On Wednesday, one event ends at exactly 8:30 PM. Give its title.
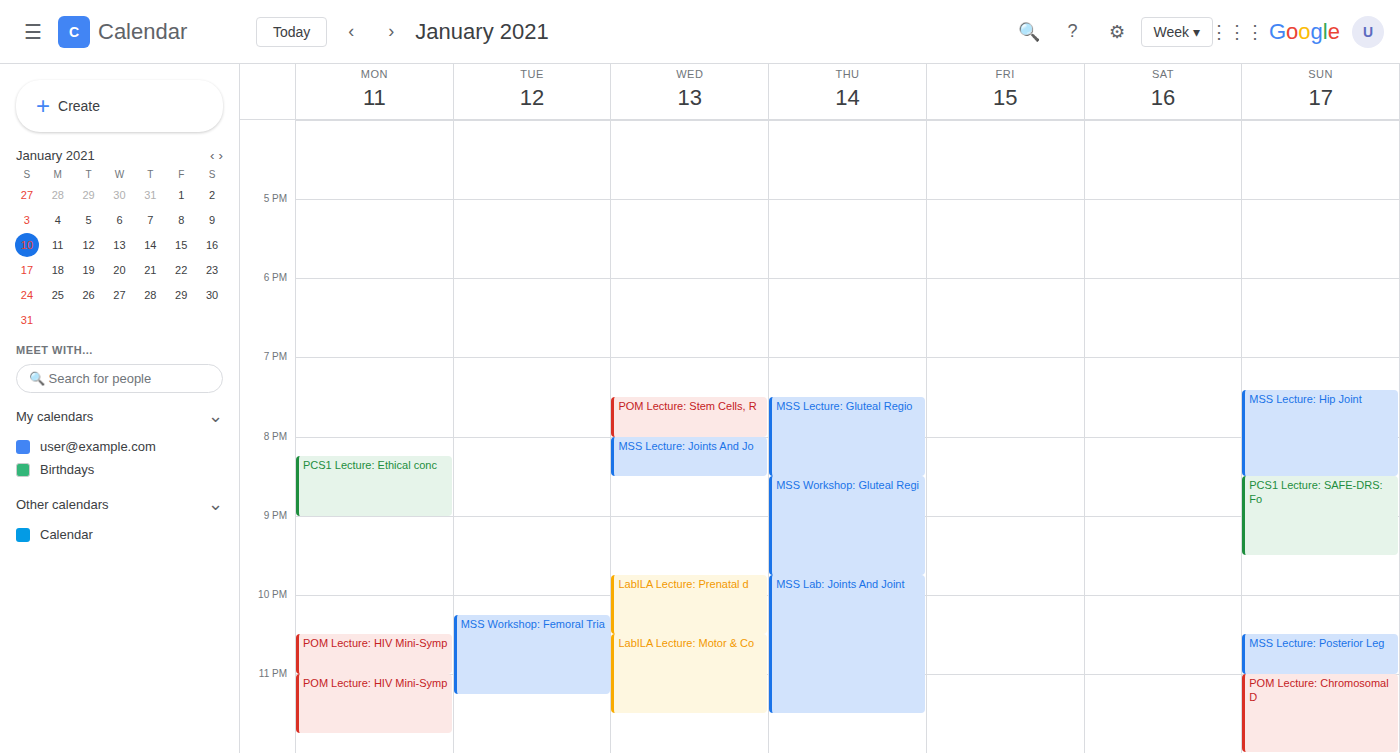
"MSS Lecture: Joints And Jo"